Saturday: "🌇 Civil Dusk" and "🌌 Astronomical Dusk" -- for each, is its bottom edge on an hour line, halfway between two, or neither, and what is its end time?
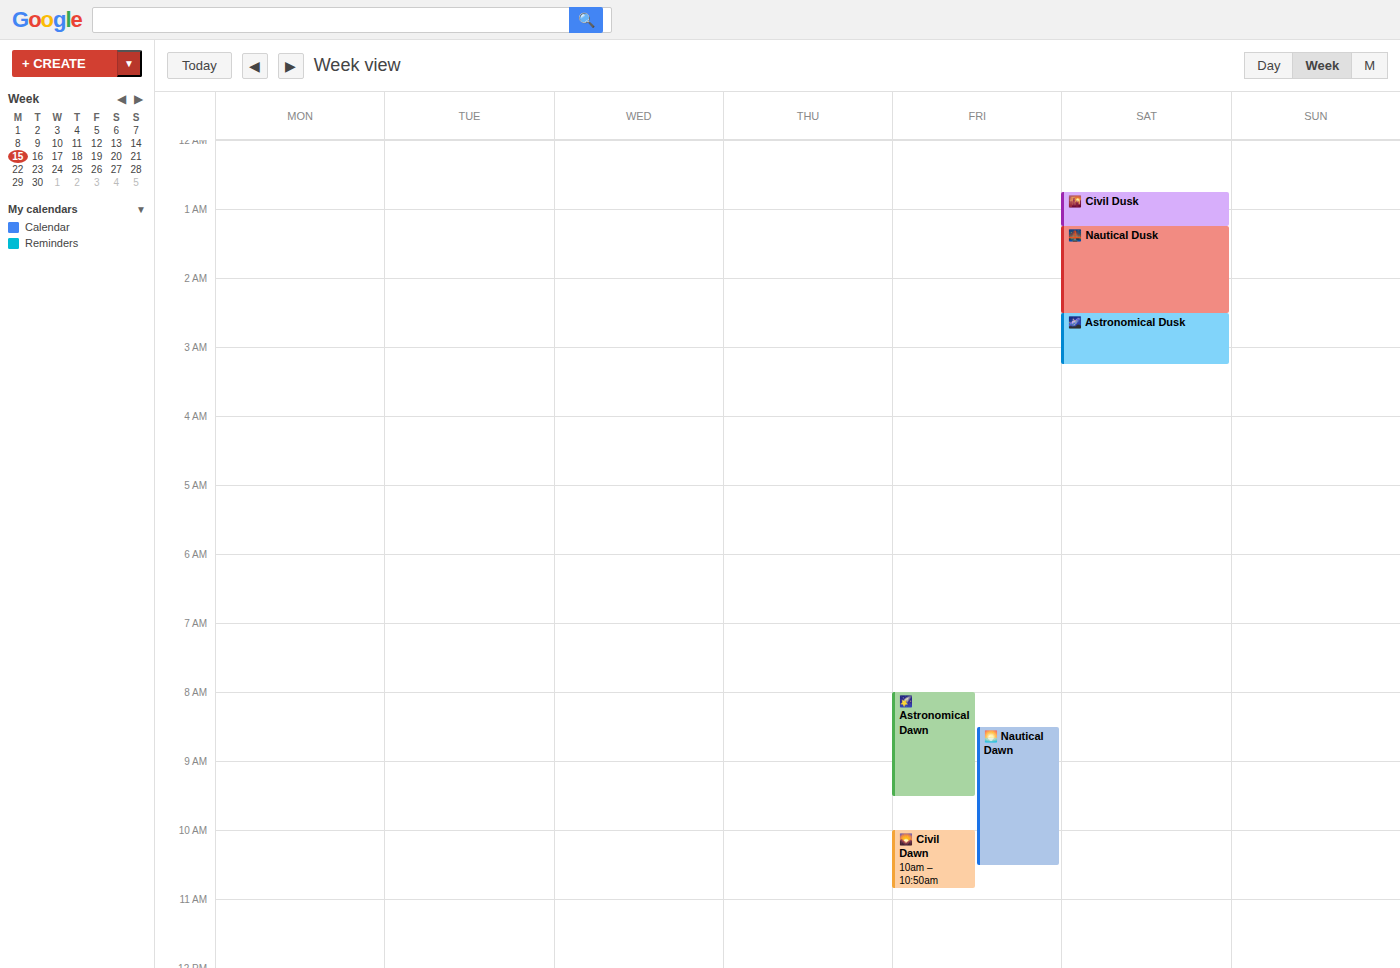
"🌇 Civil Dusk": 01:15, neither: a quarter of the way from the 01:00 line to the 02:00 line. "🌌 Astronomical Dusk": 03:15, neither: a quarter of the way from the 03:00 line to the 04:00 line.